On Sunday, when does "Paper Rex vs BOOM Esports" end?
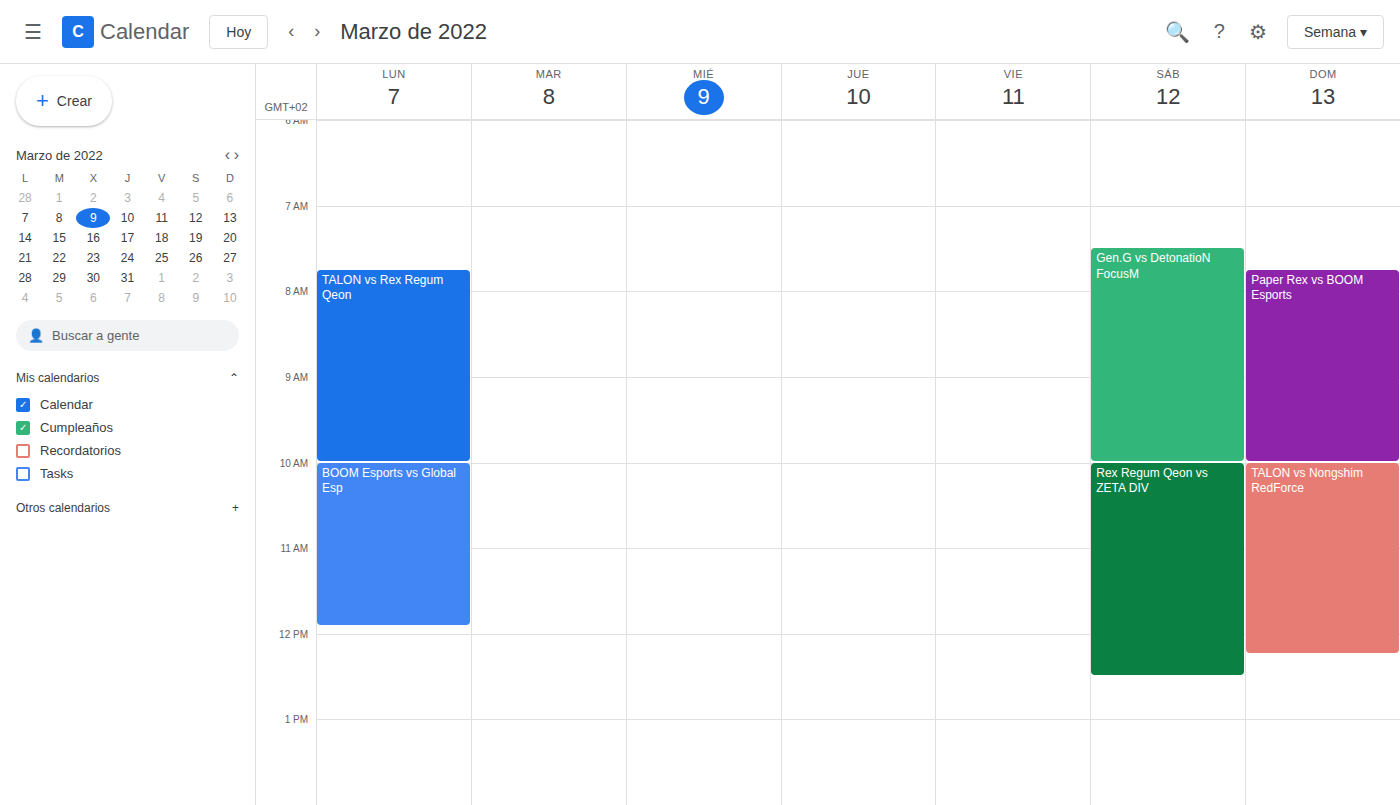
10:00 AM